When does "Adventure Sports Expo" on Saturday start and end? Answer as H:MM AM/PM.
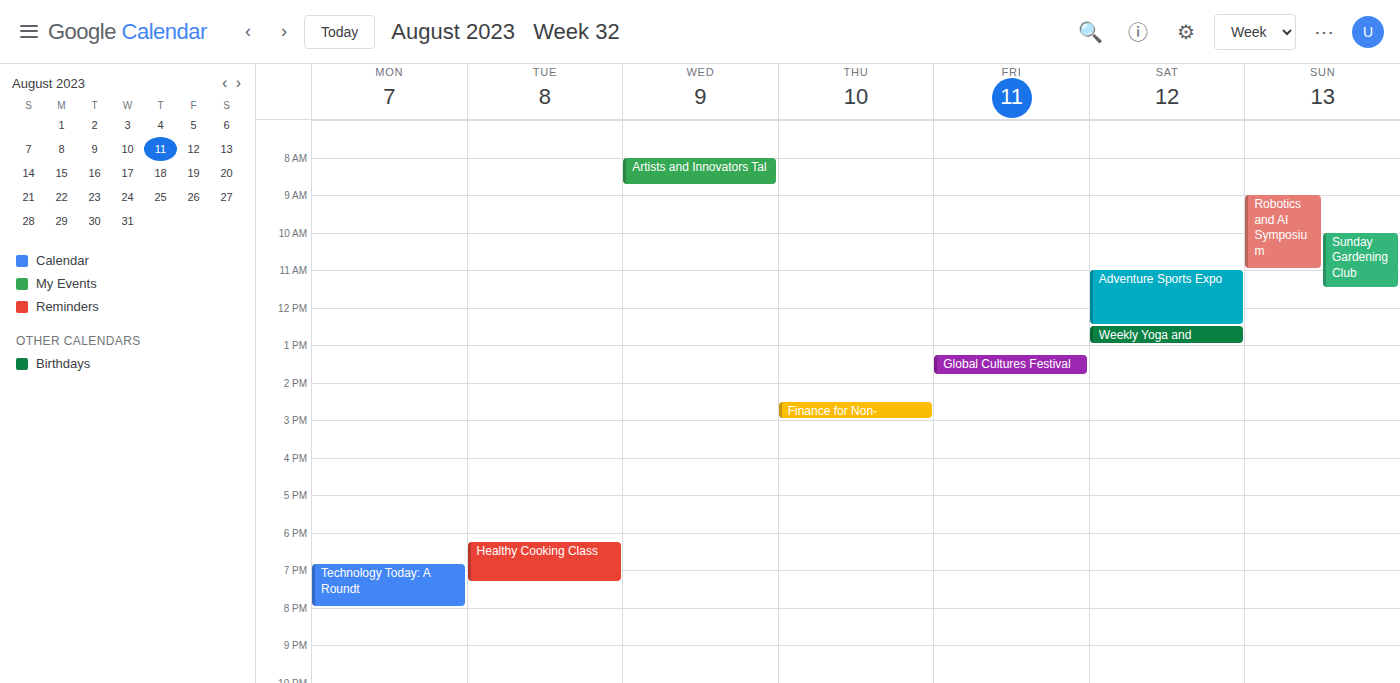
11:00 AM to 12:30 PM